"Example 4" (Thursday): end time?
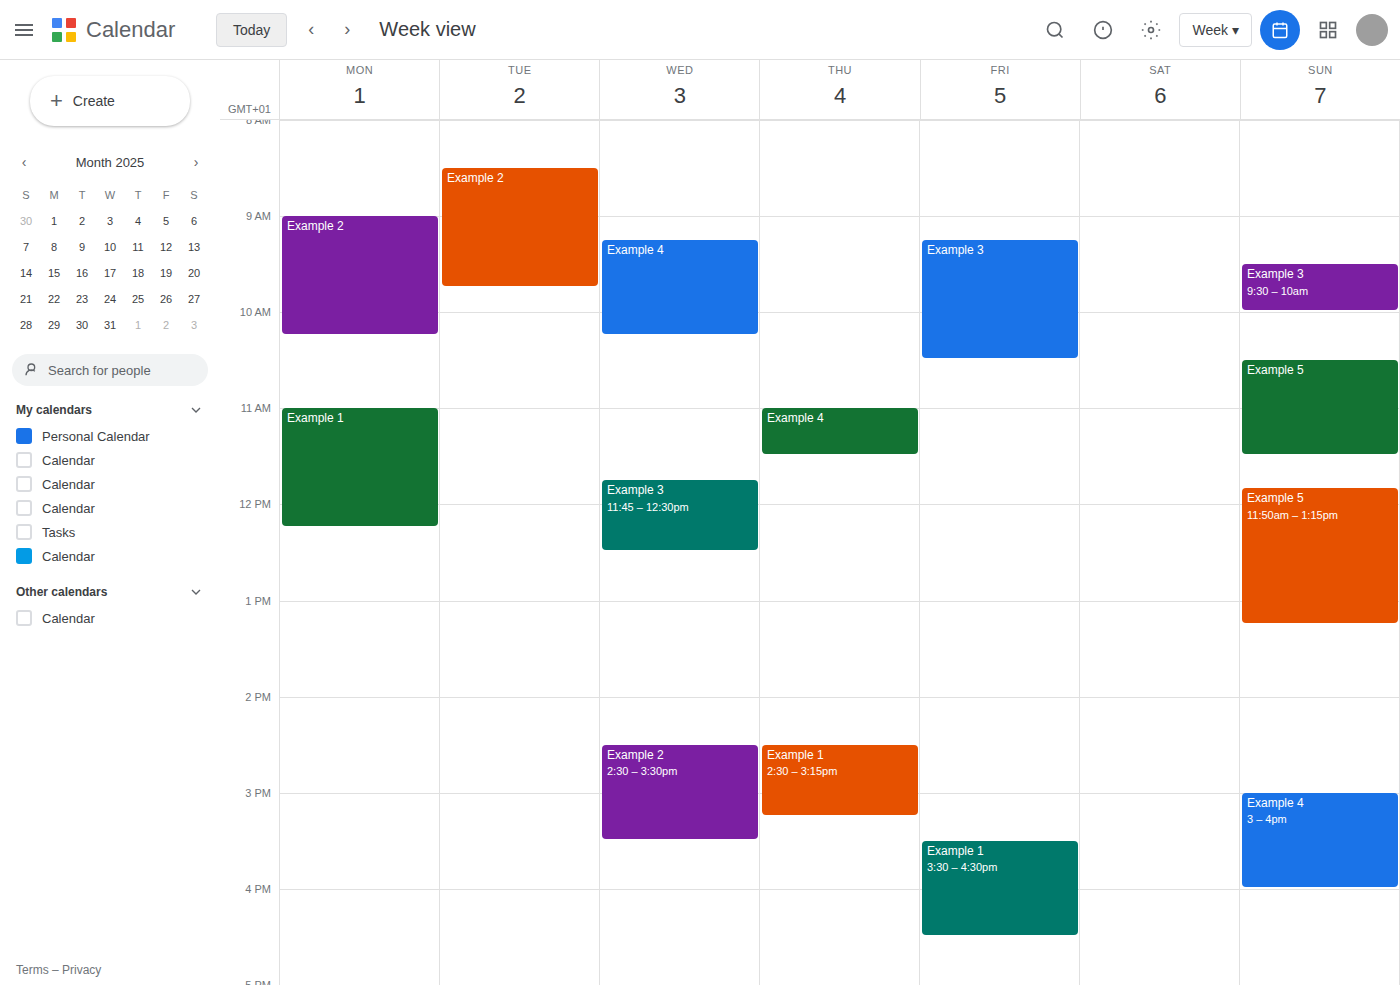
11:30 AM